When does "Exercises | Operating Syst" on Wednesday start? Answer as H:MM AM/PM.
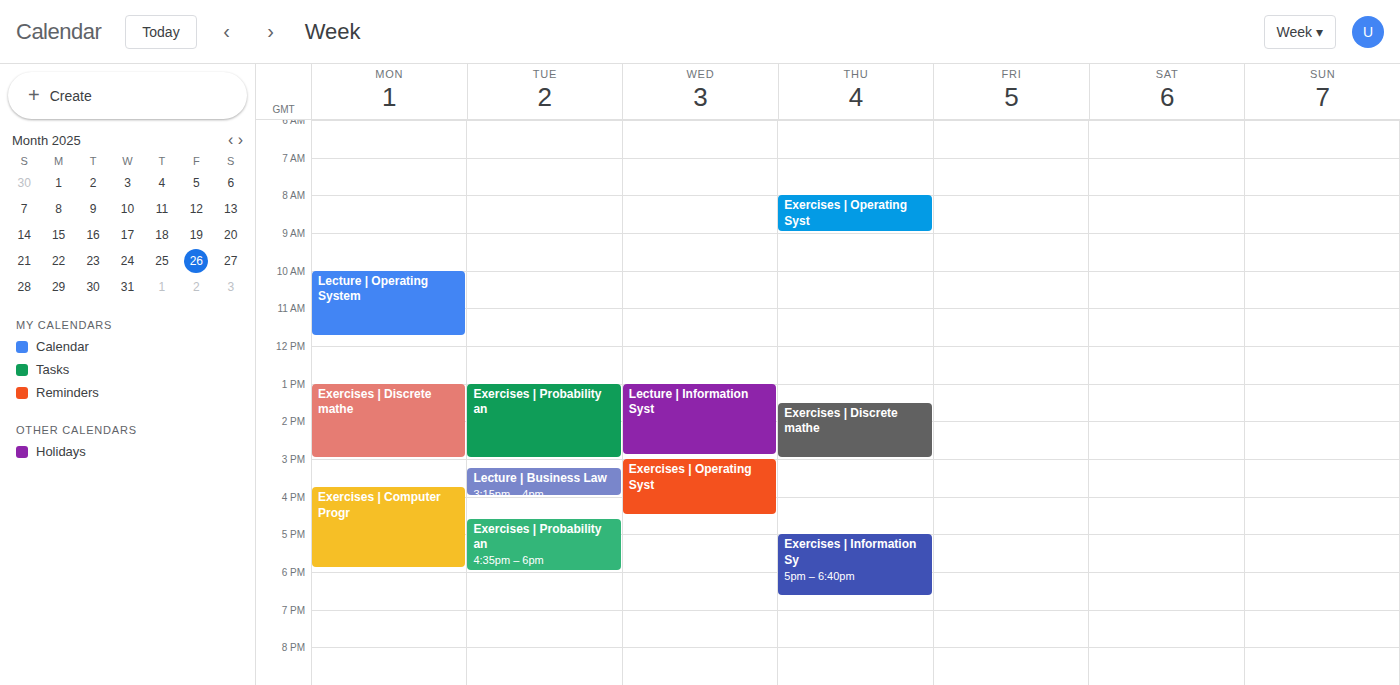
3:00 PM